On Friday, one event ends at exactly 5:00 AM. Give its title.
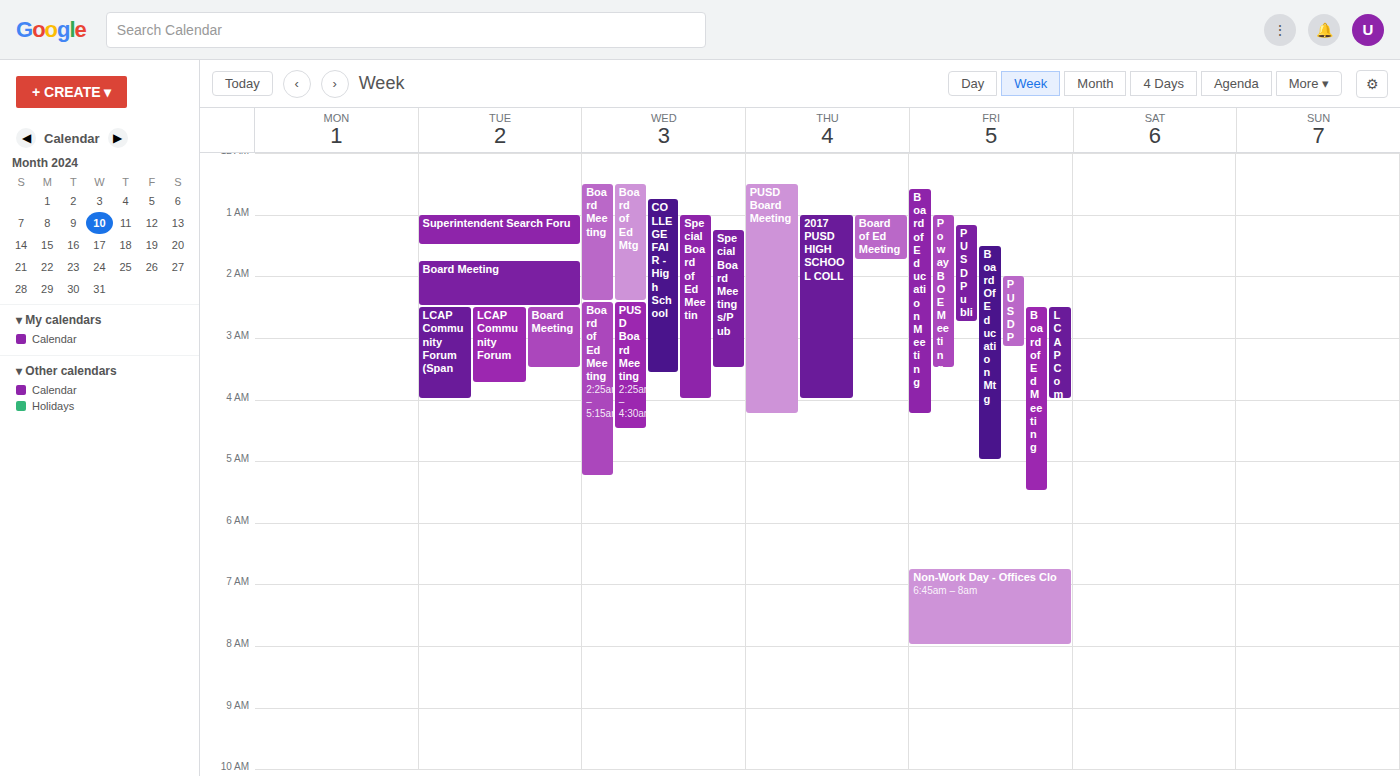
"Board Of Education Mtg"